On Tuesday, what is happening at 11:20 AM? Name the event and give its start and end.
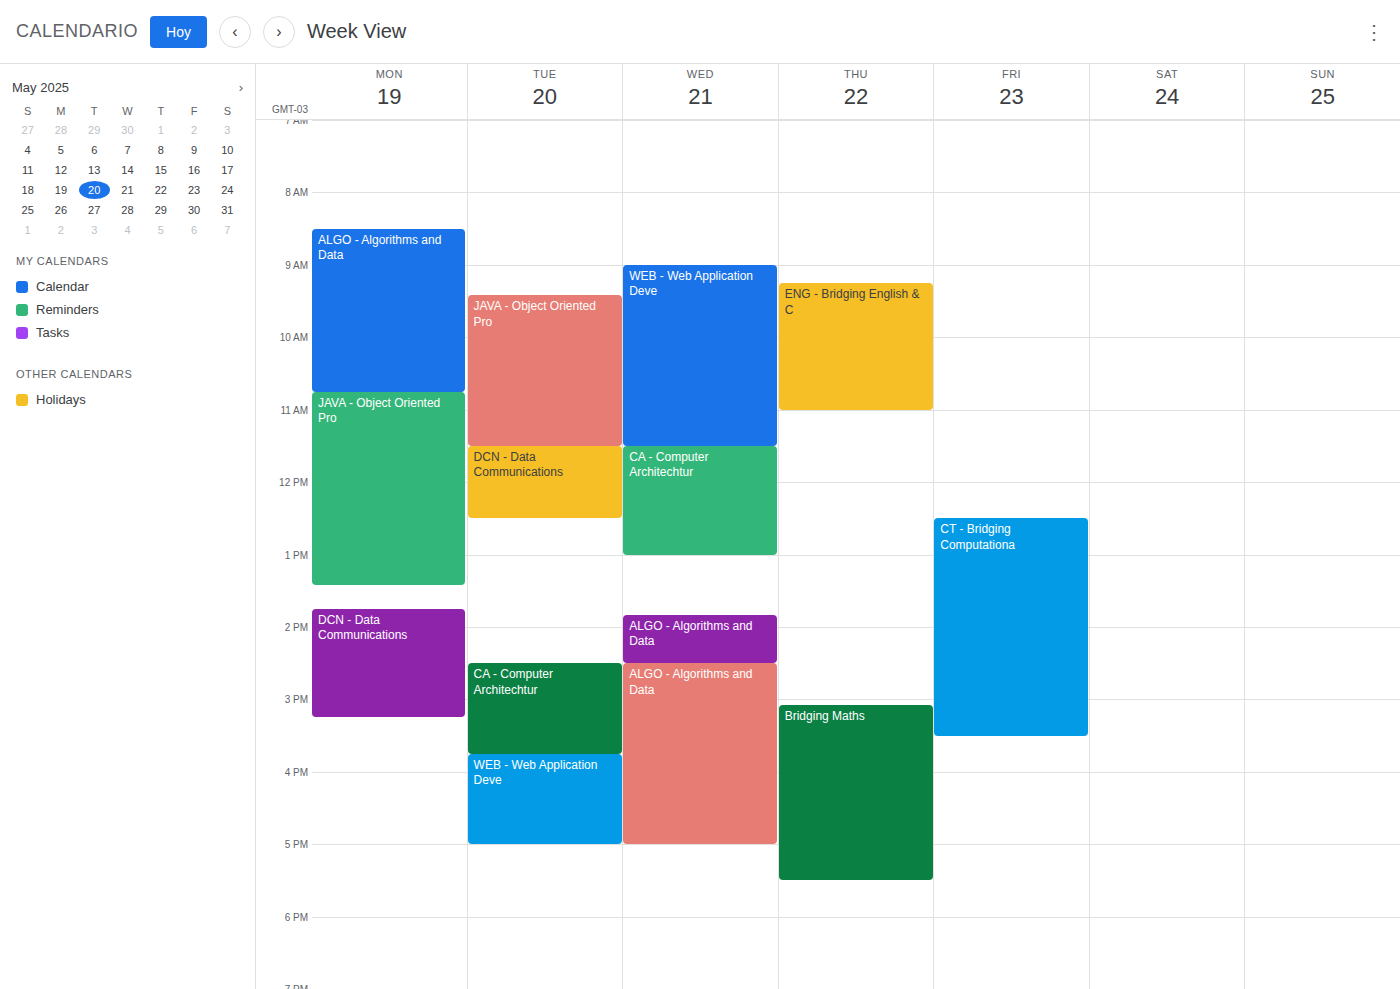
"JAVA - Object Oriented Pro", 9:25 AM to 11:30 AM